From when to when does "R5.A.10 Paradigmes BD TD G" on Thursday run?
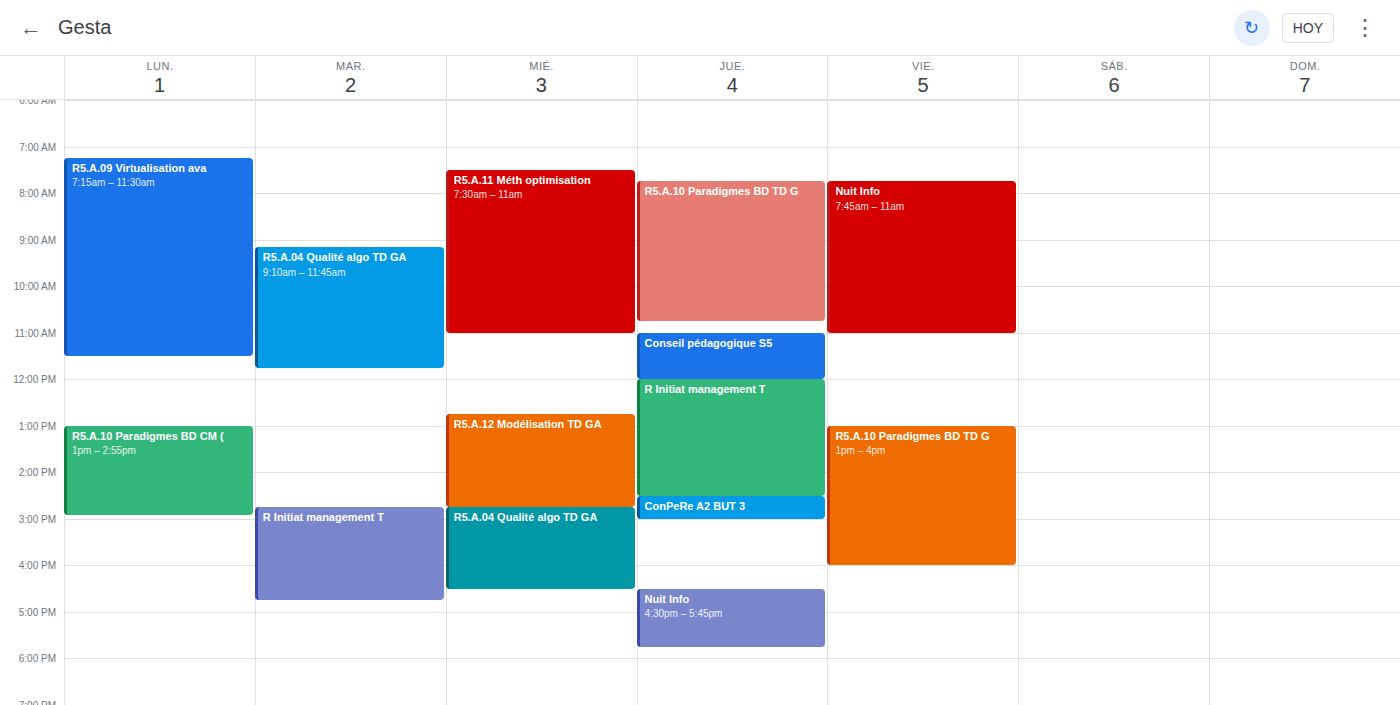
7:45 AM to 10:45 AM